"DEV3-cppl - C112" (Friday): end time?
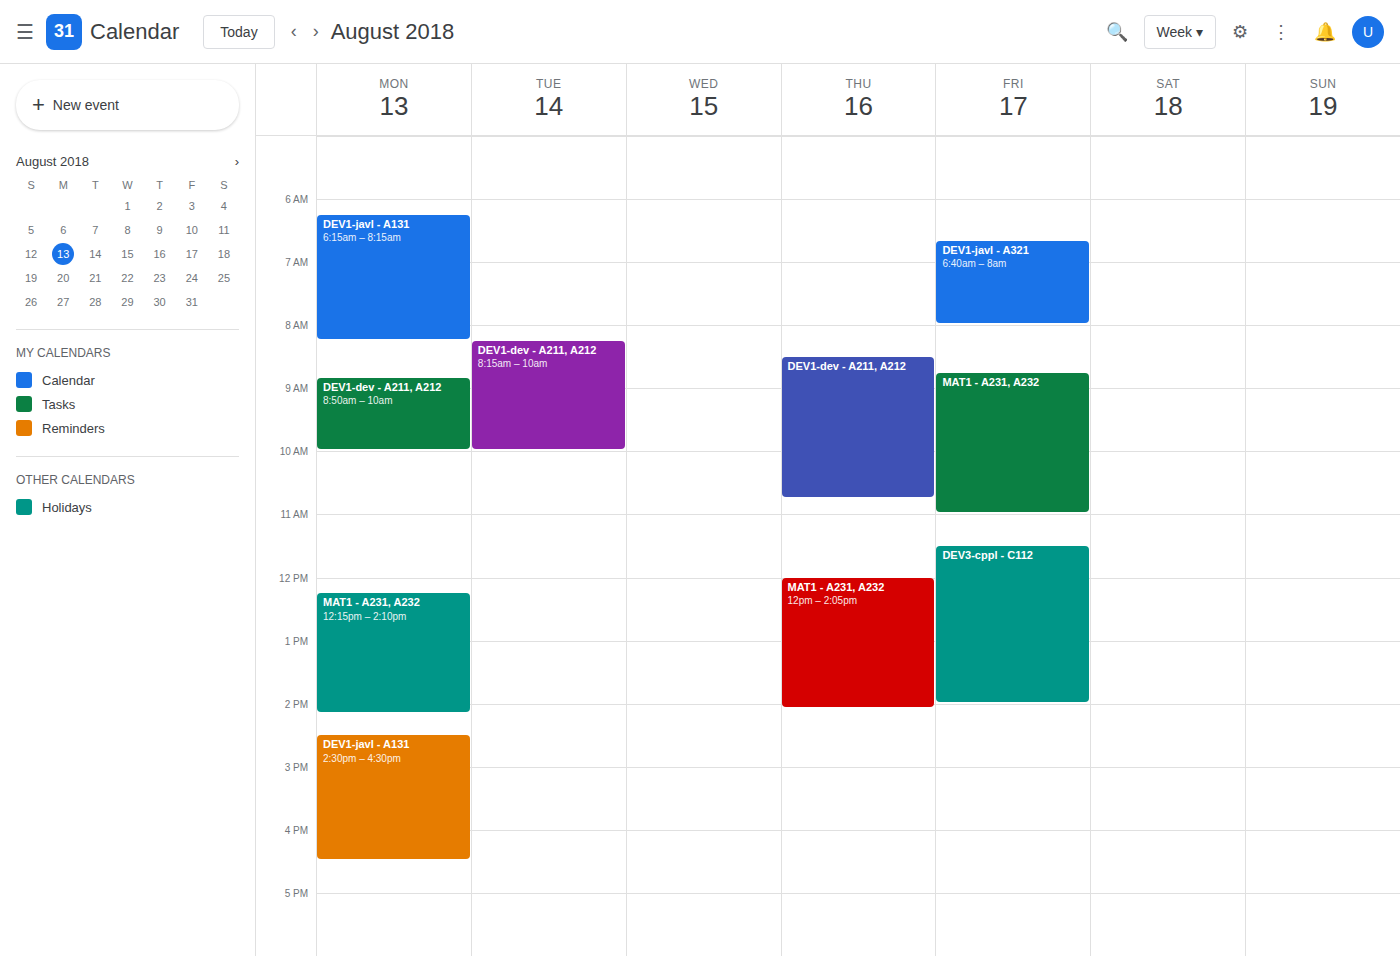
2:00 PM